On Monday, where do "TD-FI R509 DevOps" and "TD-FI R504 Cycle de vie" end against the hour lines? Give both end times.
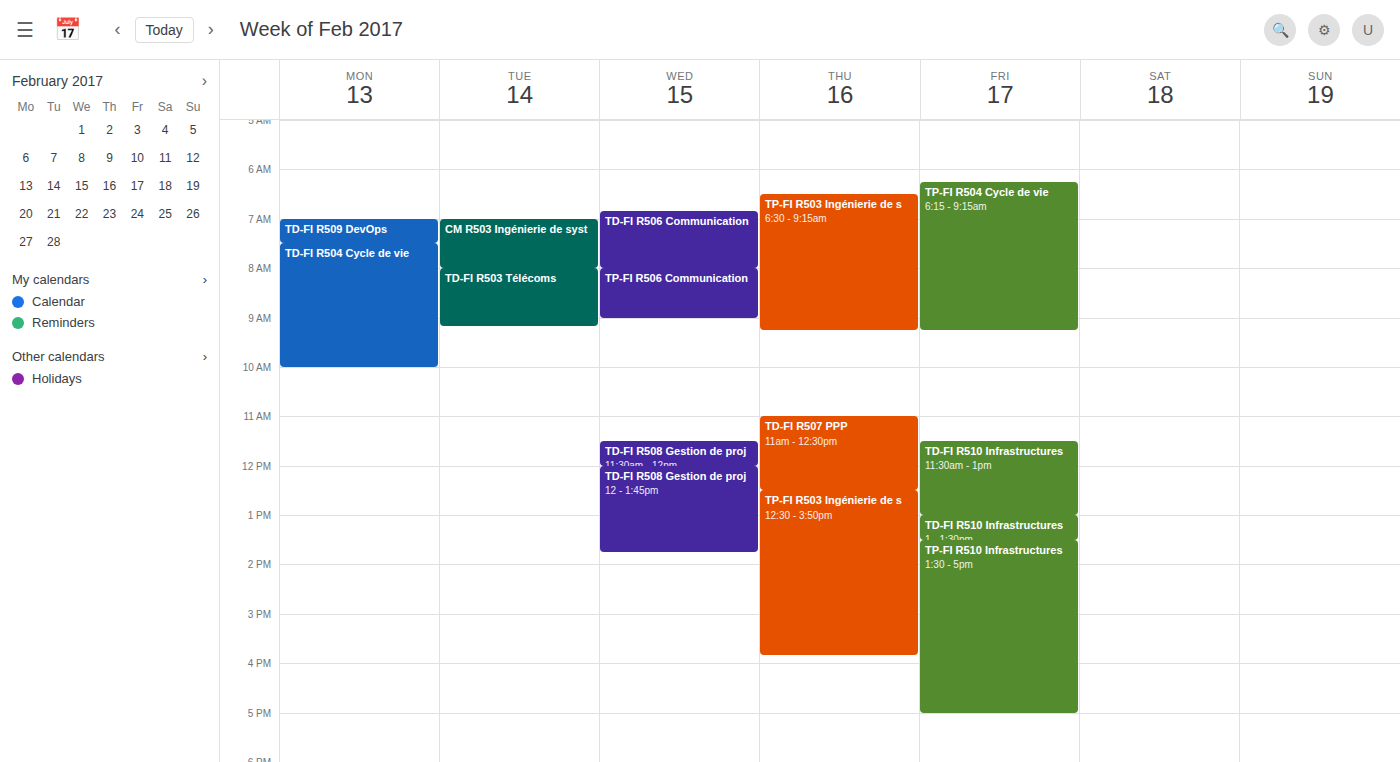
"TD-FI R509 DevOps": 7:30 AM, halfway between the 7 AM and 8 AM lines. "TD-FI R504 Cycle de vie": 10:00 AM, exactly on the 10 AM line.